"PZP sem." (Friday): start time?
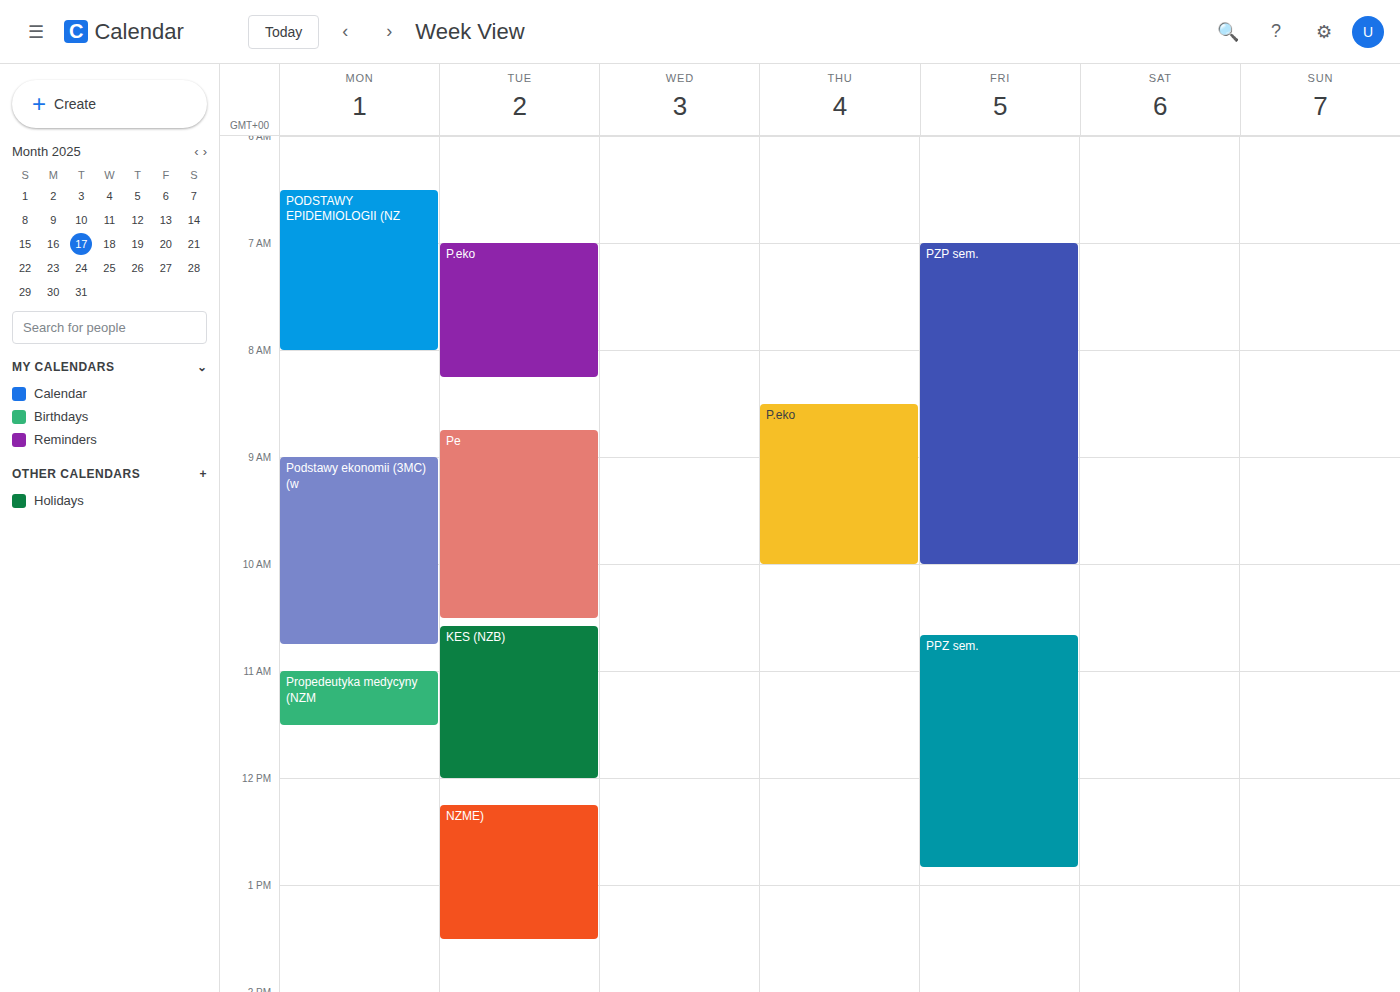
07:00